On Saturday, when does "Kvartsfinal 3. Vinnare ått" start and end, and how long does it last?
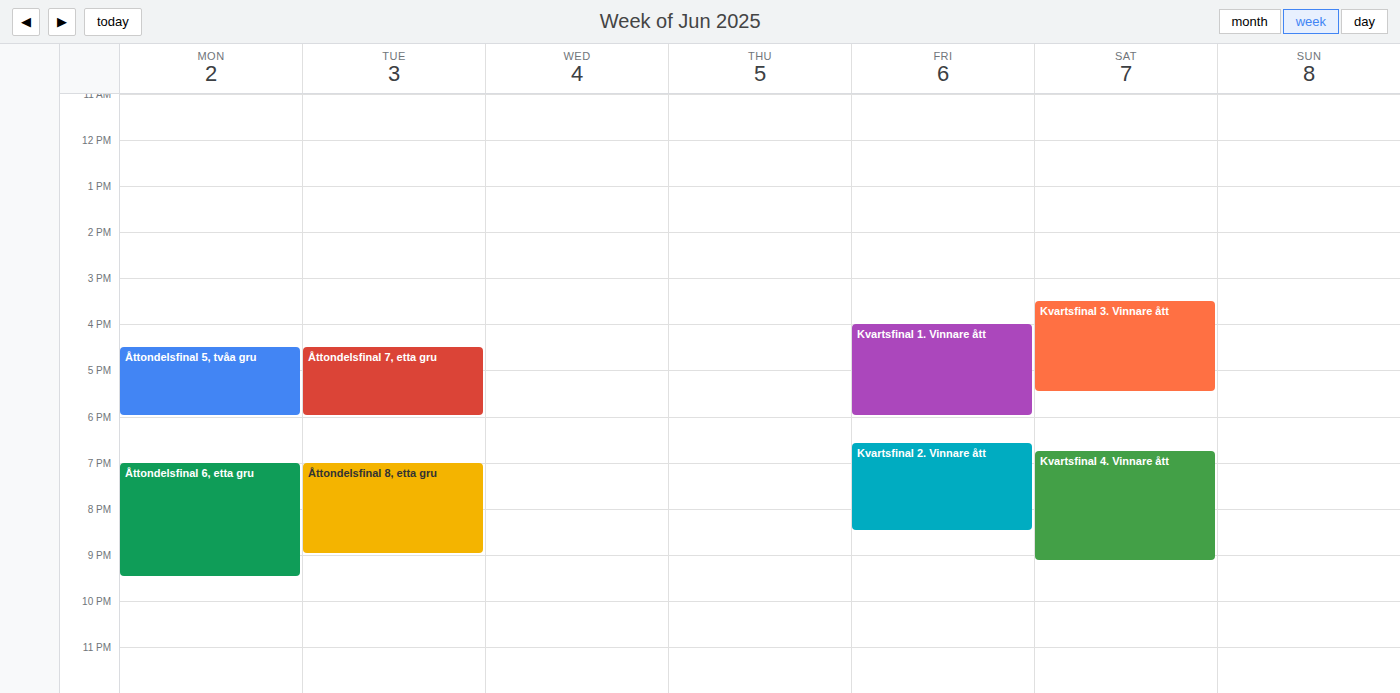
3:30 PM to 5:30 PM, 2 hours